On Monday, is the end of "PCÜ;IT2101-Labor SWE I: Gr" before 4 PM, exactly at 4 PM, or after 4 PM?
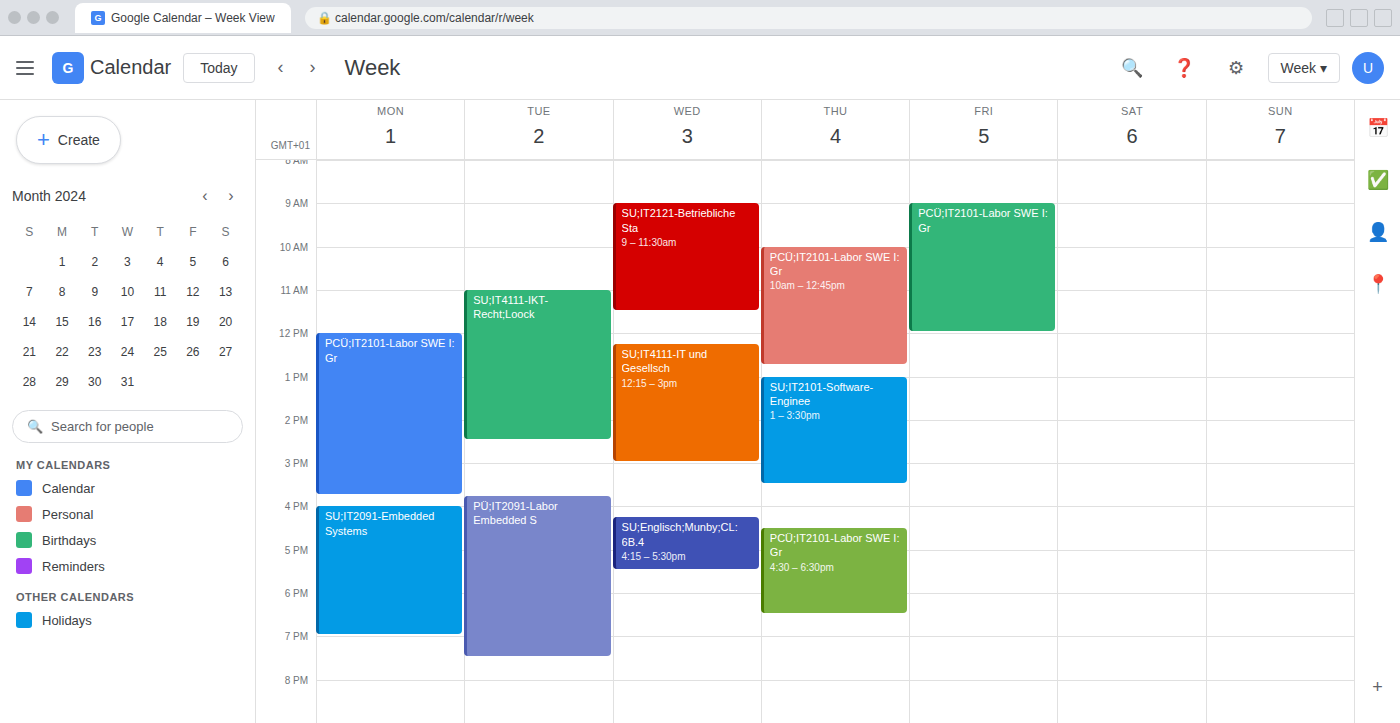
3:45 PM -- before 4 PM, 15 minutes above the 4 PM line.